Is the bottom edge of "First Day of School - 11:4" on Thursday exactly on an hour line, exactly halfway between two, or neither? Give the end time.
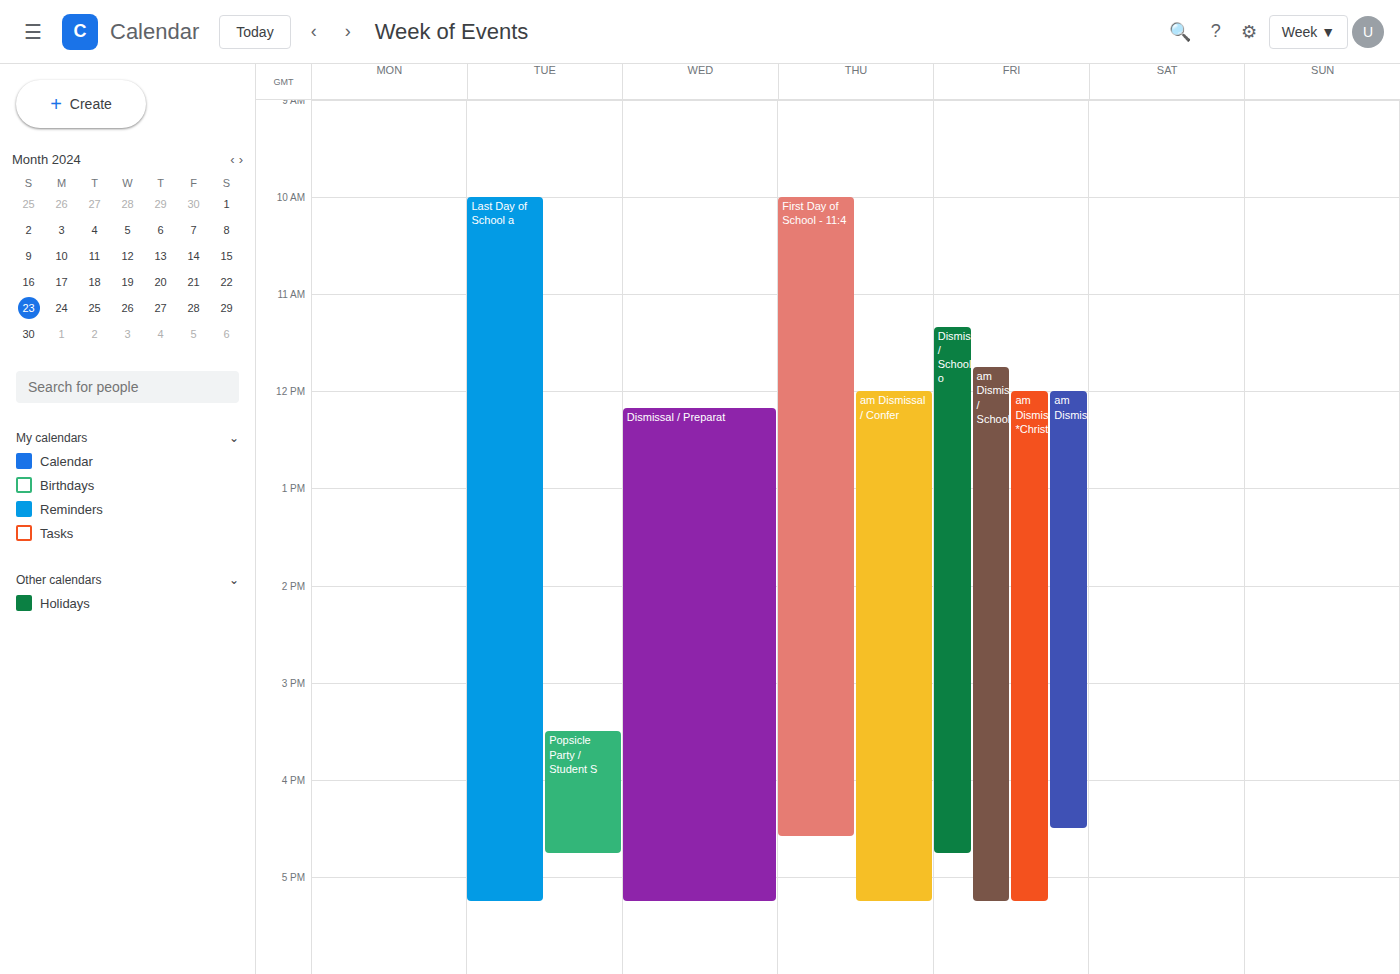
16:35 -- neither: 35 minutes below the 16:00 line and 25 minutes above the 17:00 line.